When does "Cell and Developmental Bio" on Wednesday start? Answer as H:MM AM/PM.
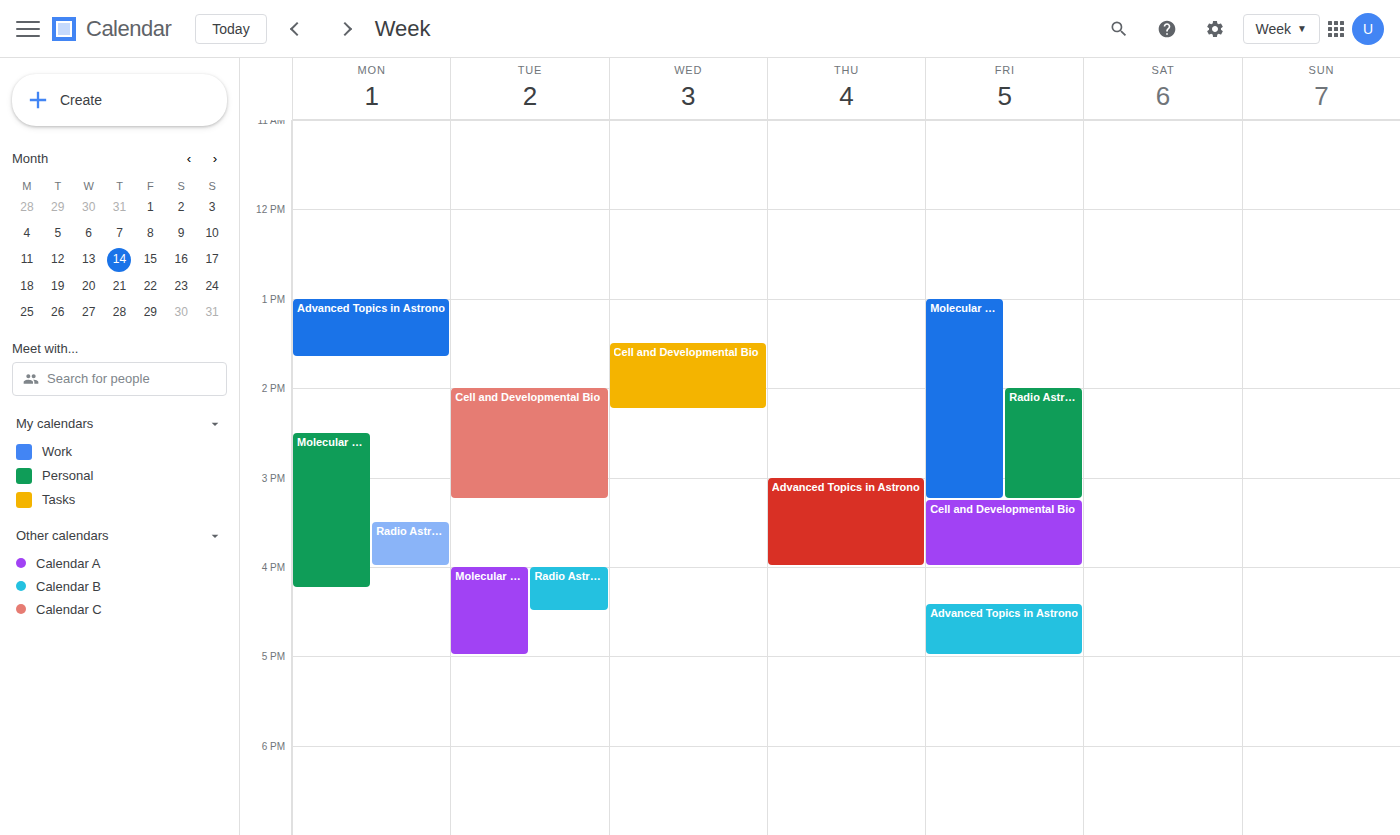
1:30 PM